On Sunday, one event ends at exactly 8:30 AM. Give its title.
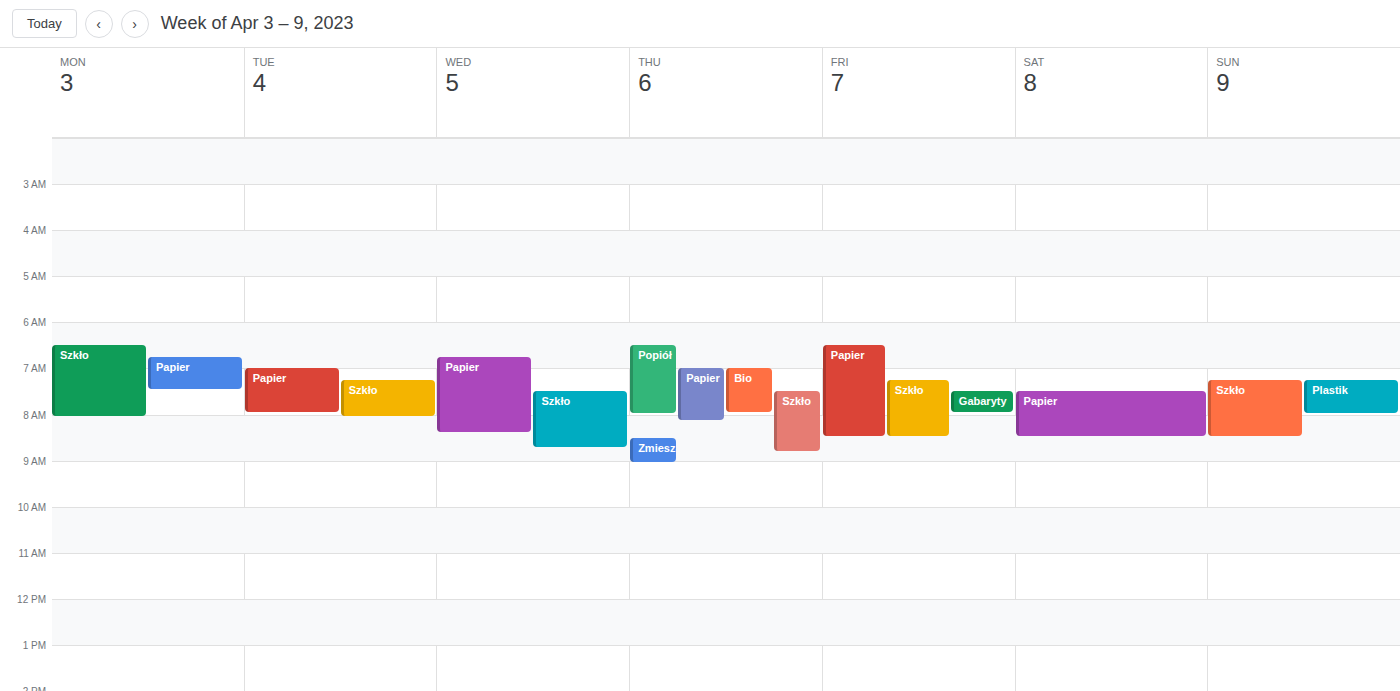
"Szkło"